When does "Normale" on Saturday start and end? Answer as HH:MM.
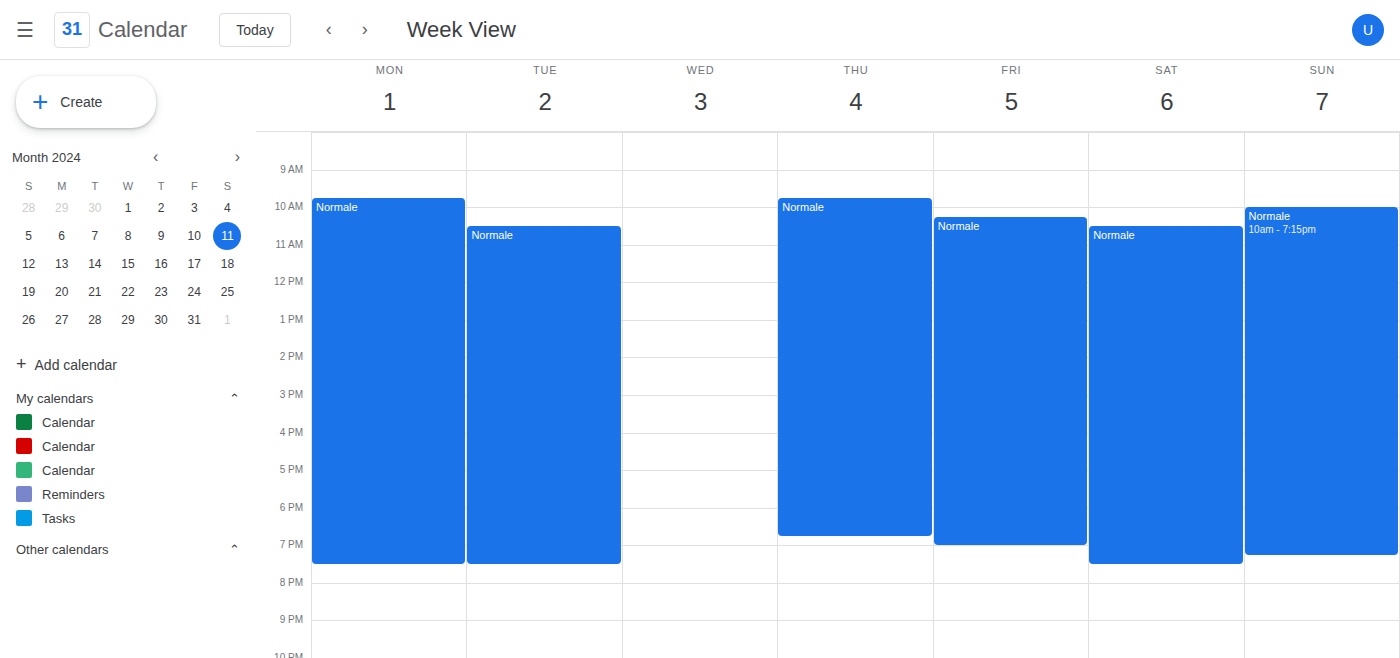
10:30 to 19:30